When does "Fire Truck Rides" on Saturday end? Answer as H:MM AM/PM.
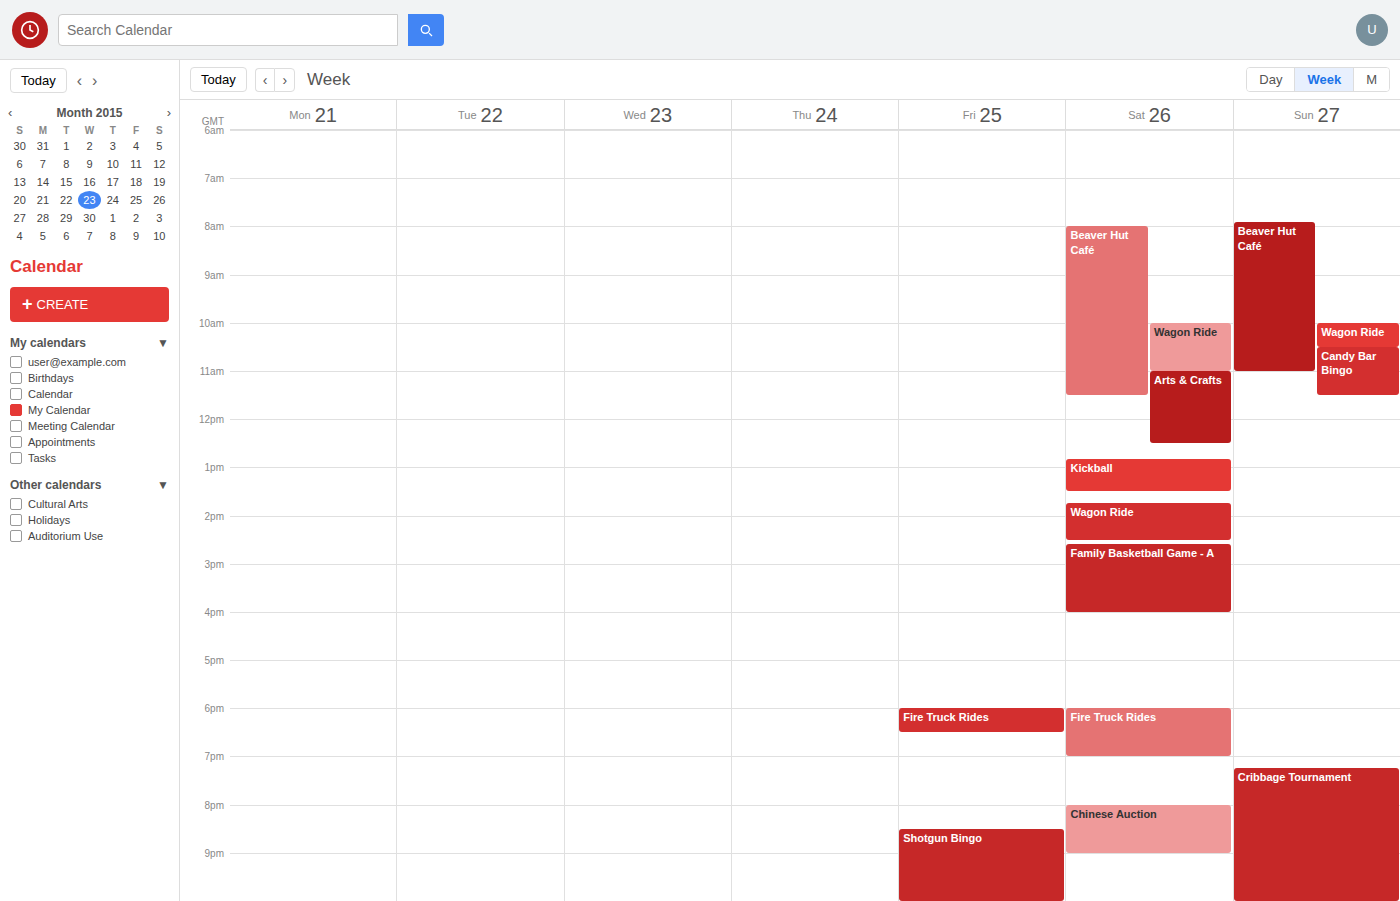
7:00 PM